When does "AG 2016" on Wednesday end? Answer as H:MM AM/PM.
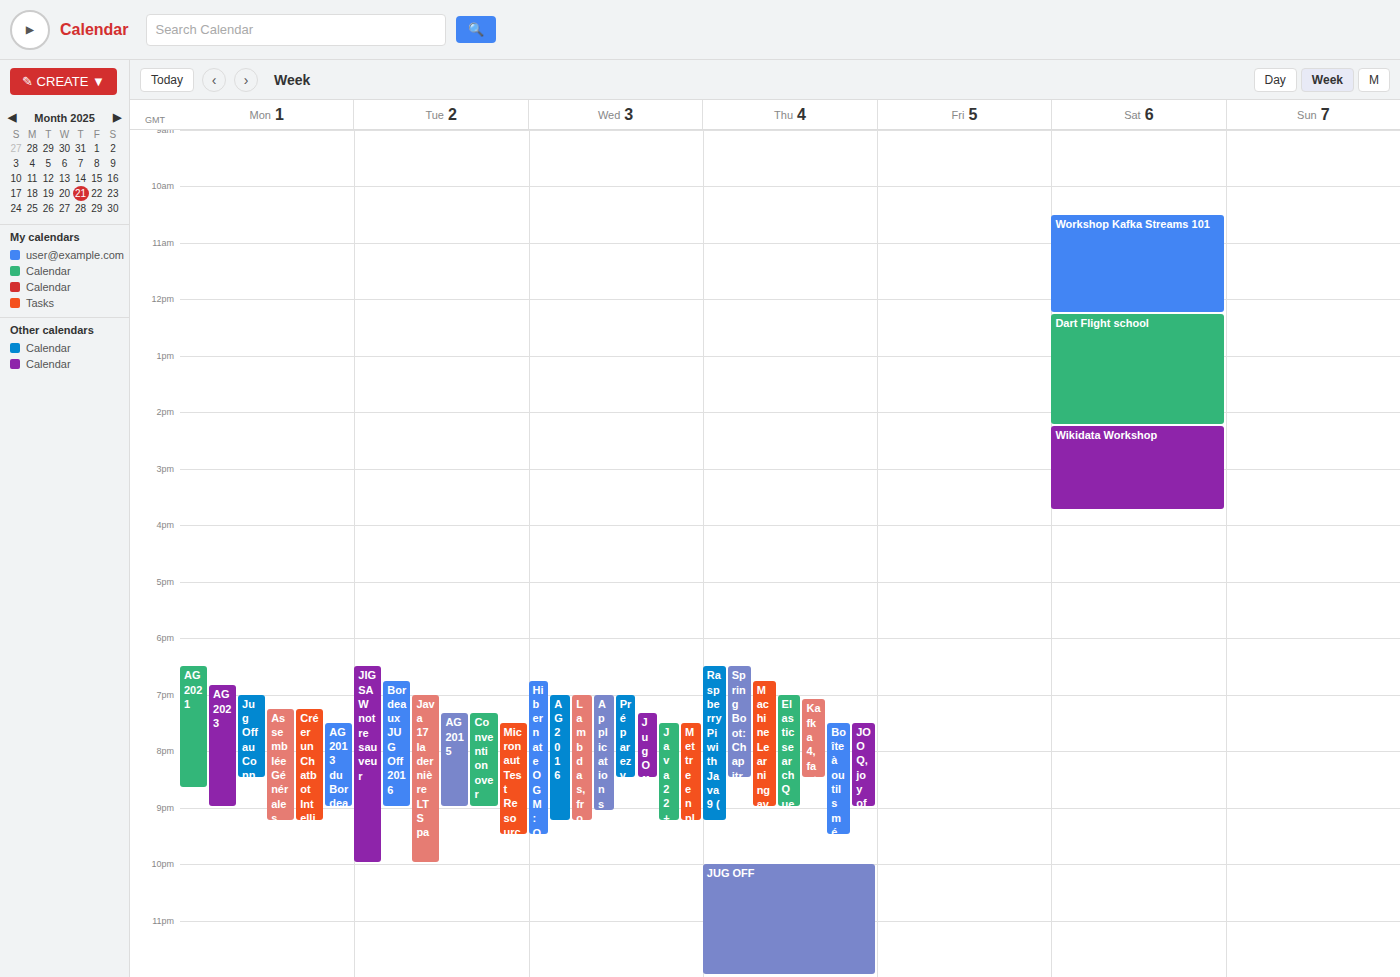
9:15 PM